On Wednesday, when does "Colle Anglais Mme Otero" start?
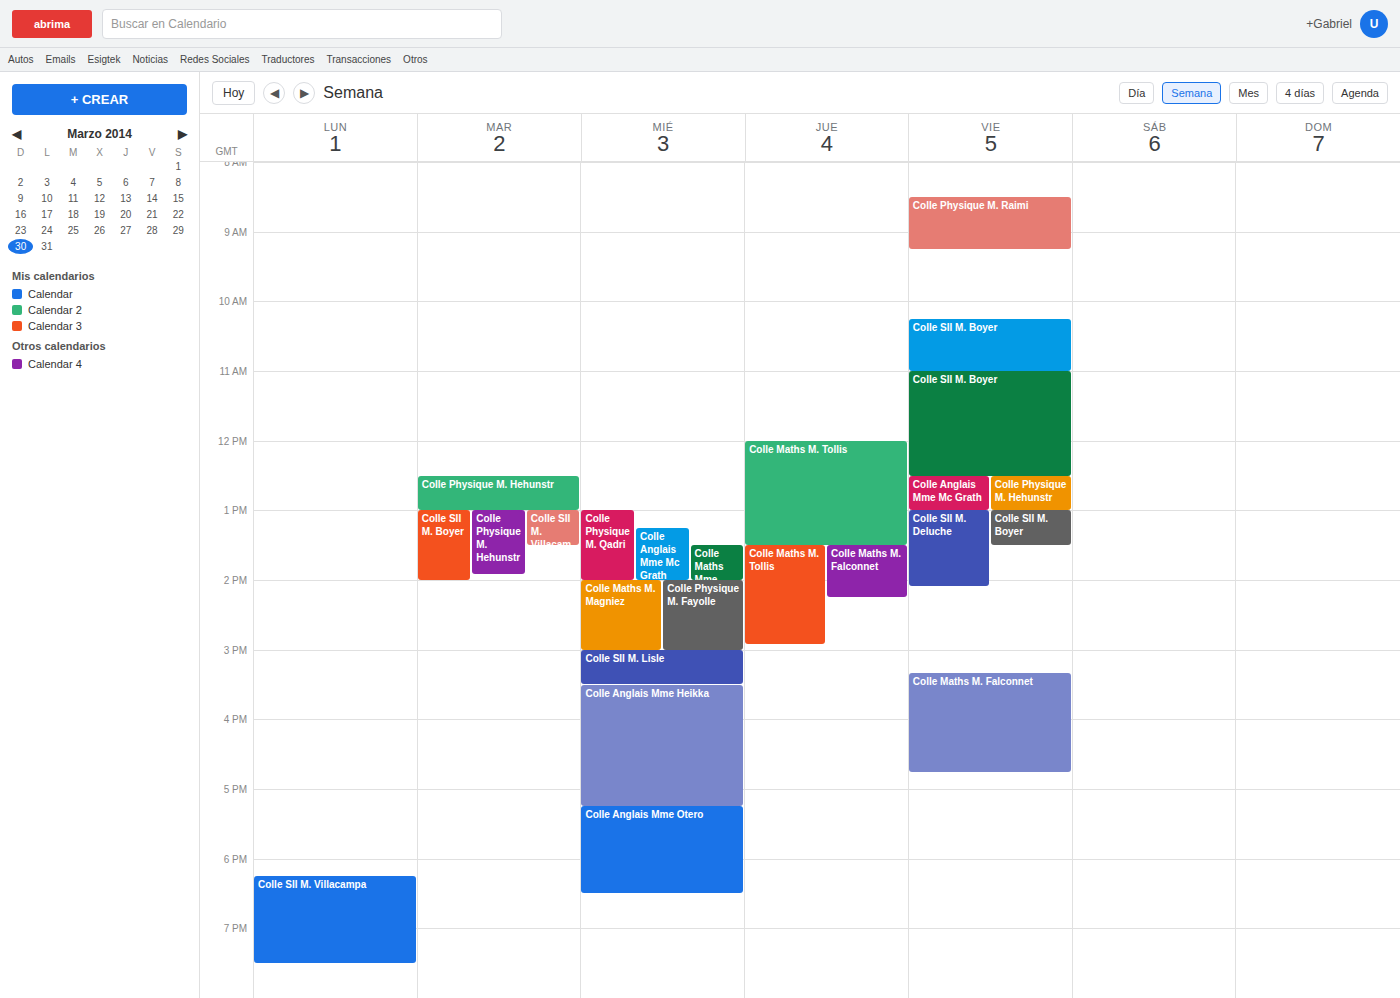
5:15 PM